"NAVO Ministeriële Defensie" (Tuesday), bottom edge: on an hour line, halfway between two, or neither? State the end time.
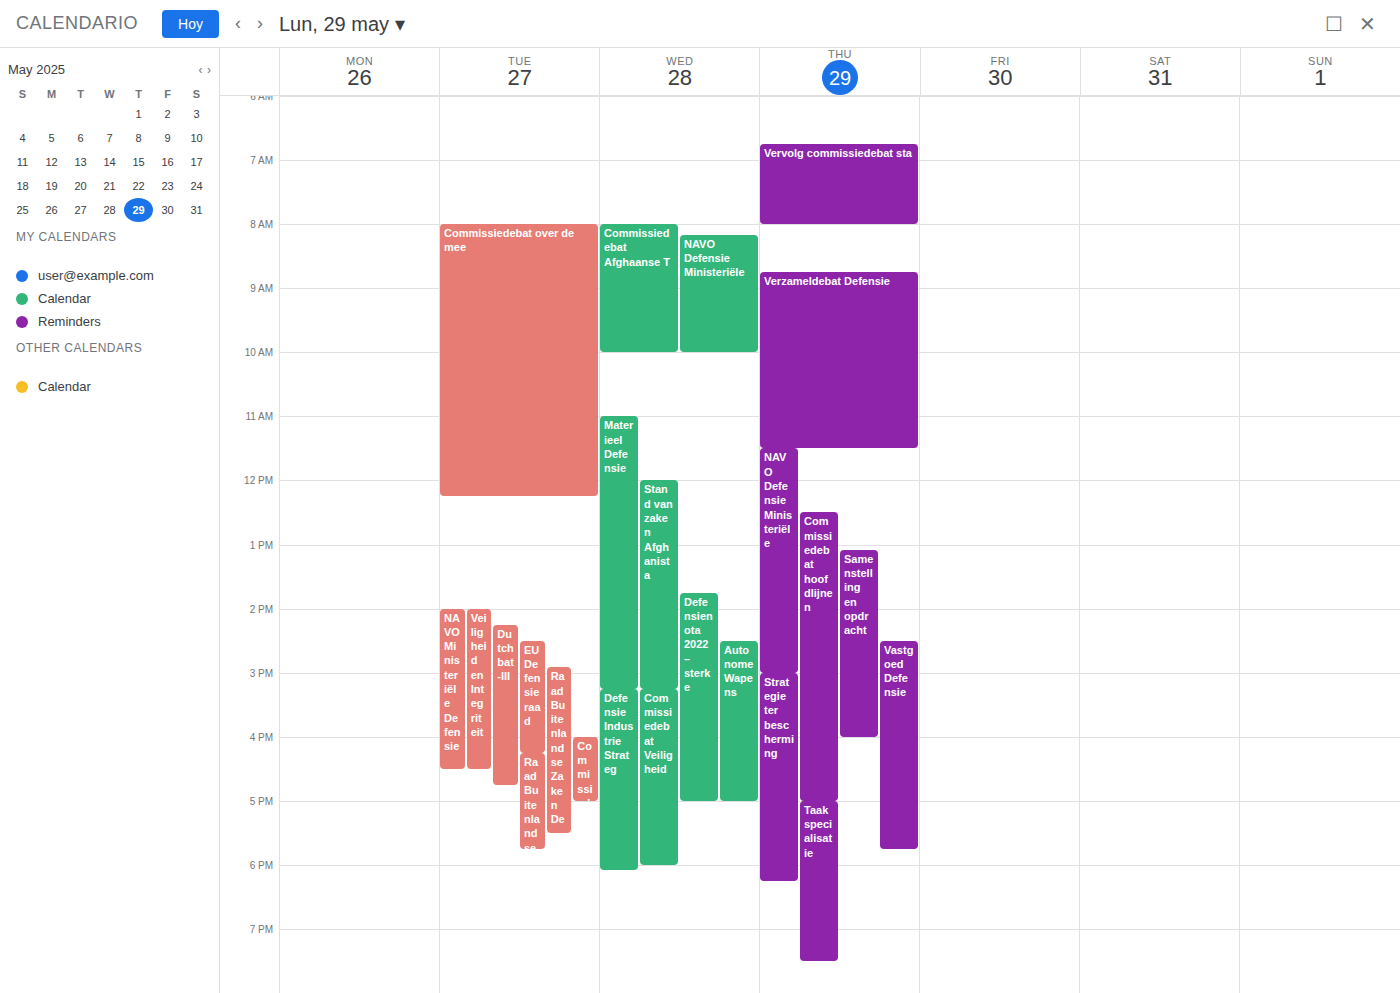
16:30 -- halfway between the 16:00 and 17:00 lines.